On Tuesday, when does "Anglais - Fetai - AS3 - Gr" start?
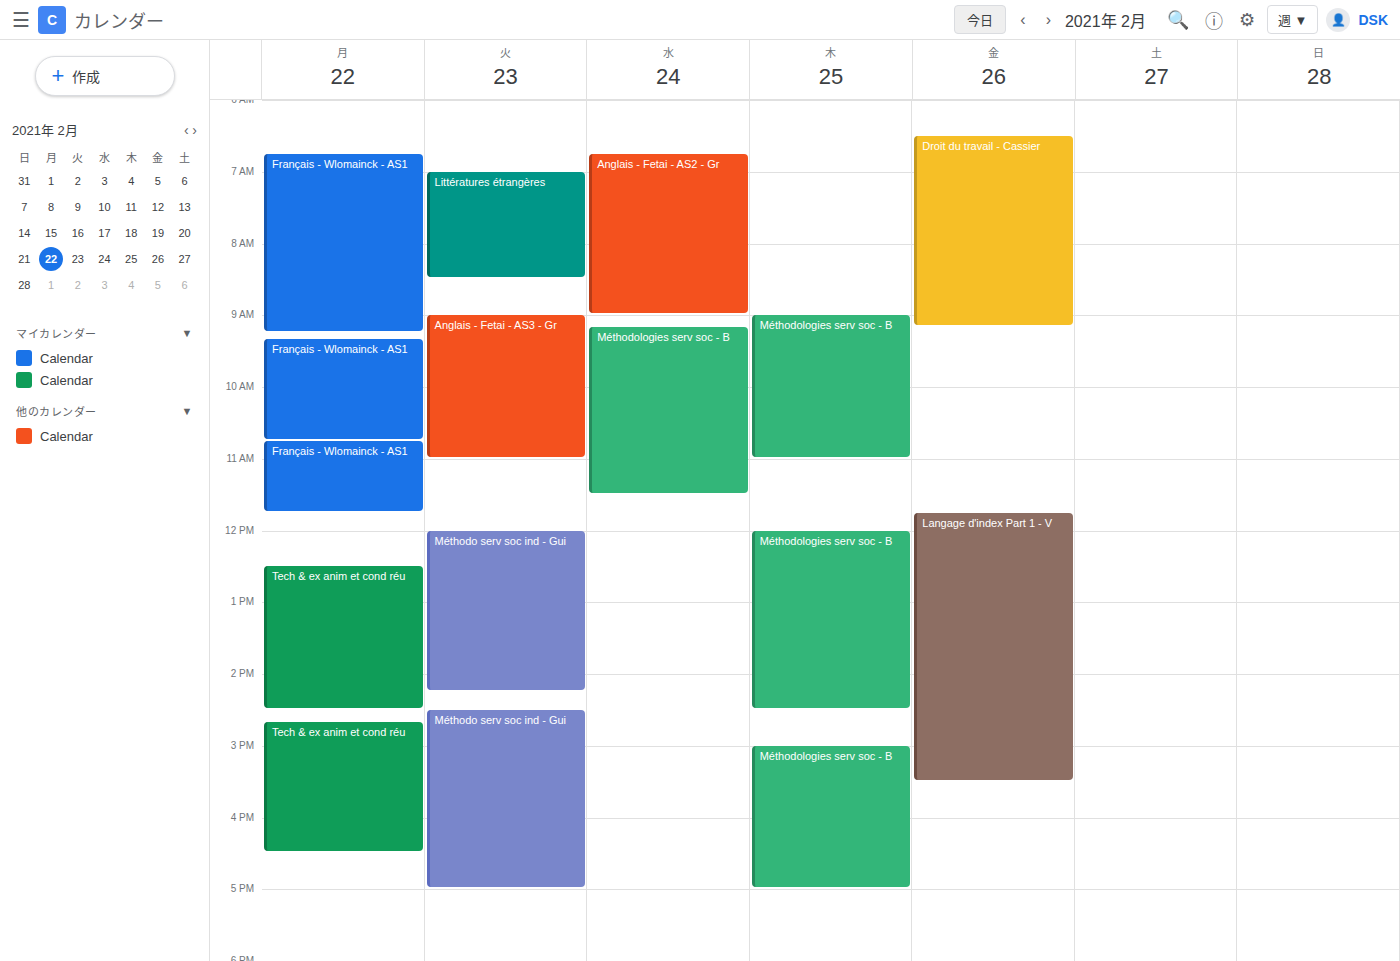
9:00 AM